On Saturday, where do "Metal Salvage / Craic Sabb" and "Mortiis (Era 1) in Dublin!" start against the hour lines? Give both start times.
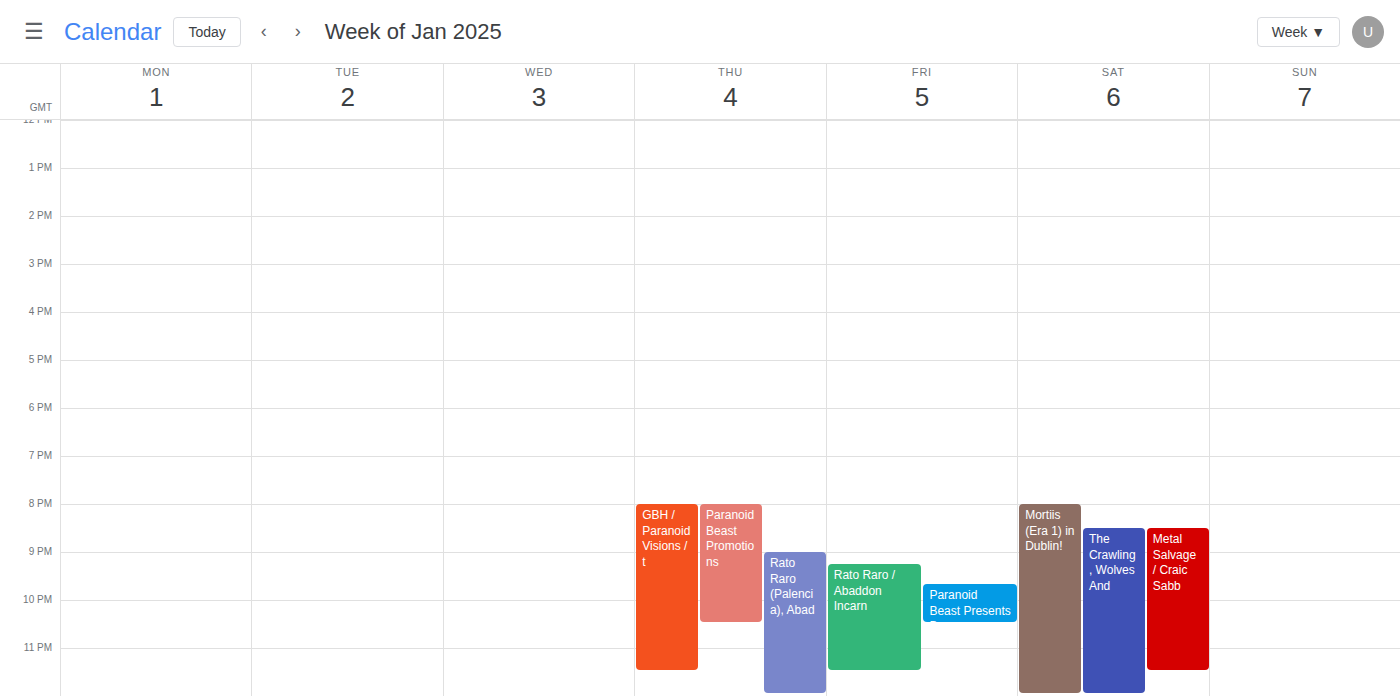
"Metal Salvage / Craic Sabb": 8:30 PM, halfway between the 8 PM and 9 PM lines. "Mortiis (Era 1) in Dublin!": 8:00 PM, exactly on the 8 PM line.